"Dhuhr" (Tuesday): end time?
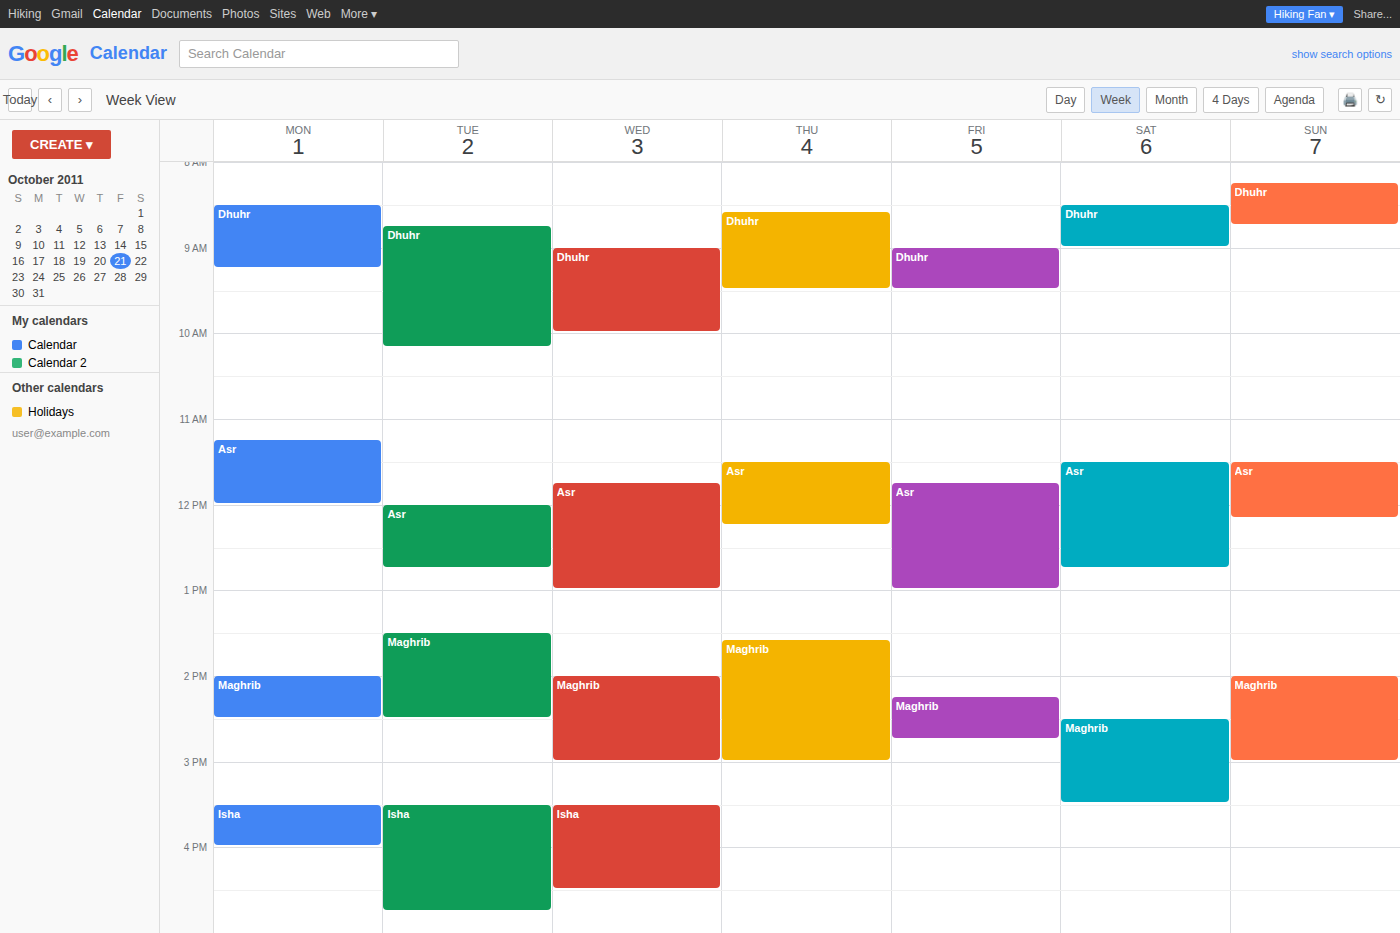
10:10 AM